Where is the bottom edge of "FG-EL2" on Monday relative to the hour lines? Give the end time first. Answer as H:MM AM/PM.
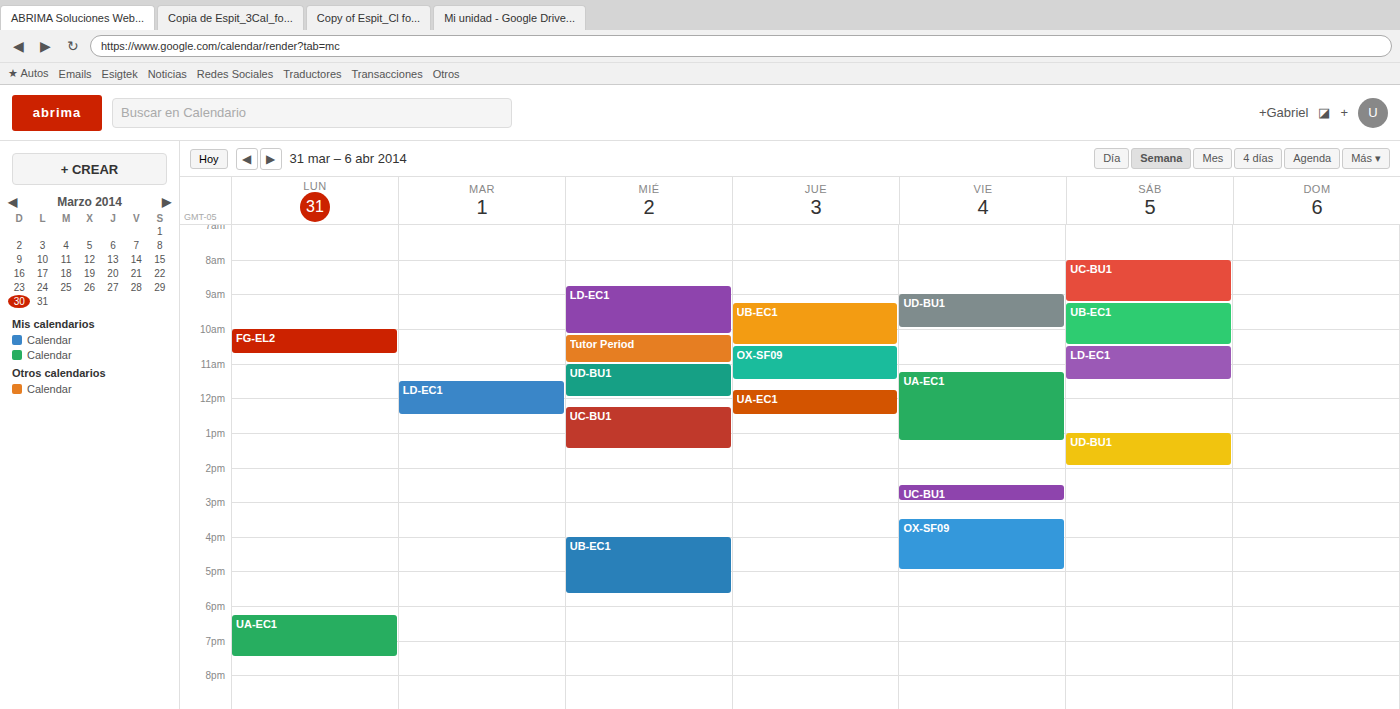
10:45 AM -- neither: three quarters of the way from the 10 AM line to the 11 AM line.